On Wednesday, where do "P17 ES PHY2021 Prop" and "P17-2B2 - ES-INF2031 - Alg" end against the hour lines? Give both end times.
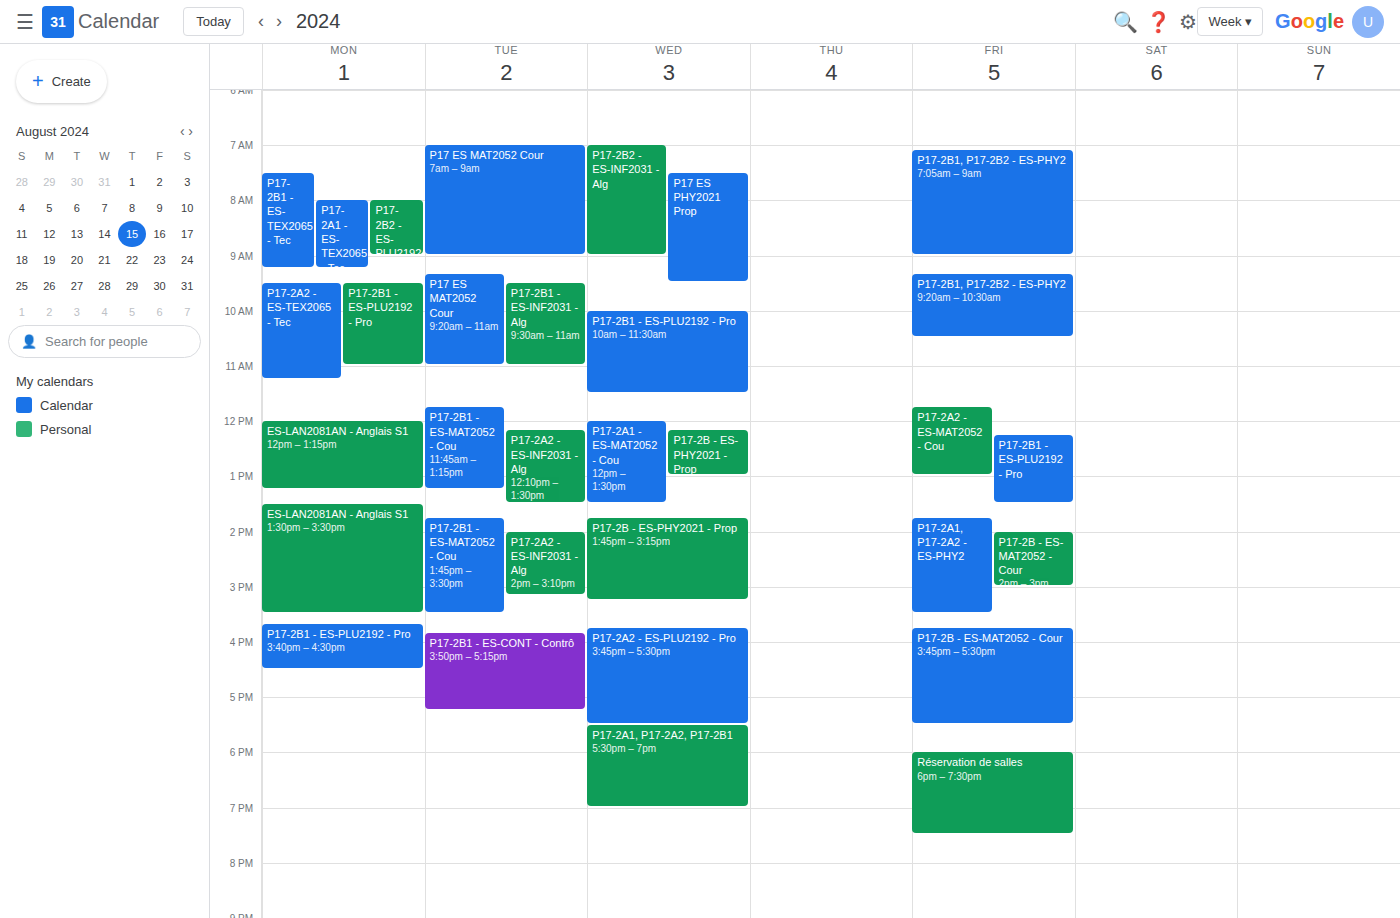
"P17 ES PHY2021 Prop": 9:30 AM, halfway between the 9 AM and 10 AM lines. "P17-2B2 - ES-INF2031 - Alg": 9:00 AM, exactly on the 9 AM line.